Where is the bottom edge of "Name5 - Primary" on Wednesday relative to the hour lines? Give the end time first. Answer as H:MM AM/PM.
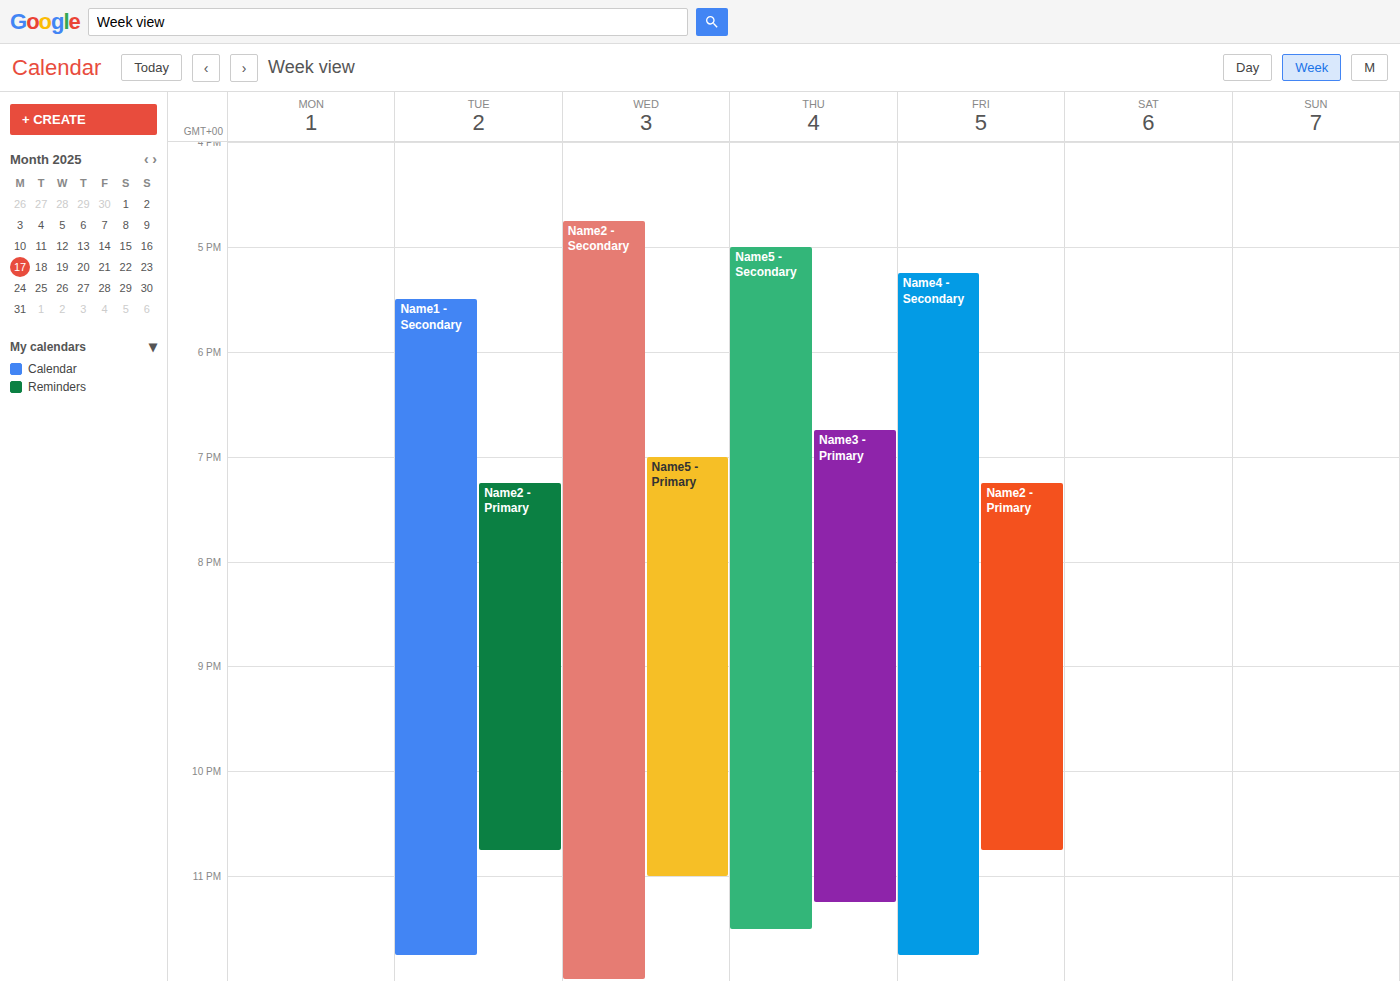
11:00 PM -- exactly on the 11 PM line.